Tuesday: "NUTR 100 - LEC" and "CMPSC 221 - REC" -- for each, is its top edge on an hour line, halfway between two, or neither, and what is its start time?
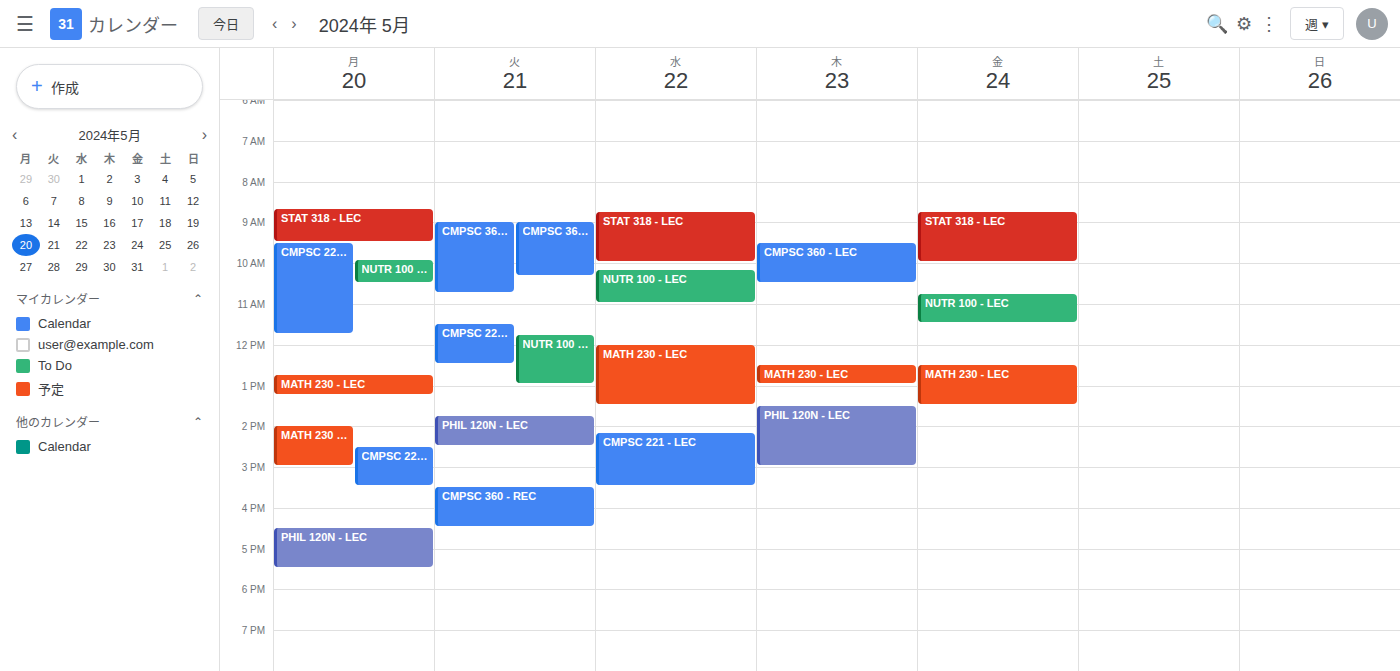
"NUTR 100 - LEC": 11:45, neither: three quarters of the way from the 11:00 line to the 12:00 line. "CMPSC 221 - REC": 11:30, halfway between the 11:00 and 12:00 lines.